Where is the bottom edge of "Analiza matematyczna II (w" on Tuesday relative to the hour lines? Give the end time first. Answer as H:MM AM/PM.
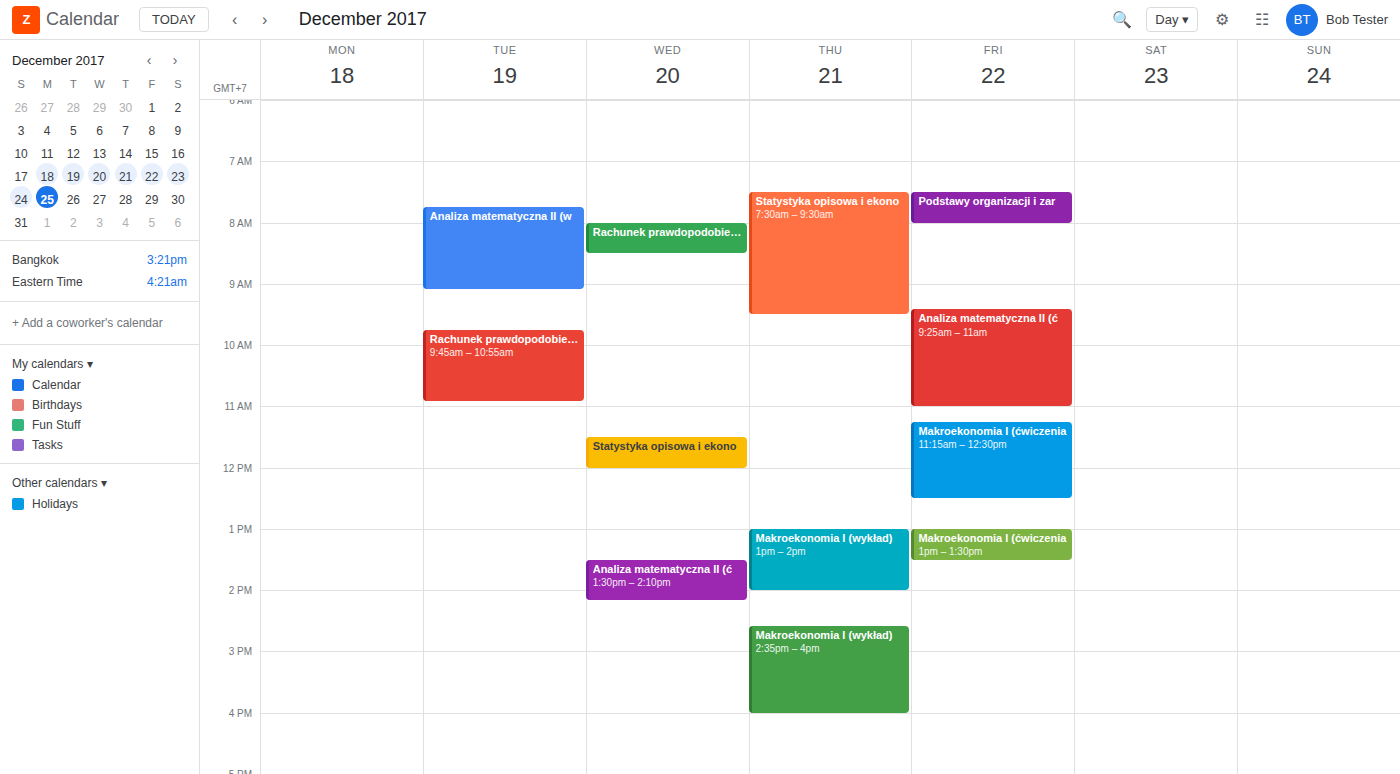
9:05 AM -- neither: 5 minutes below the 9 AM line and 55 minutes above the 10 AM line.